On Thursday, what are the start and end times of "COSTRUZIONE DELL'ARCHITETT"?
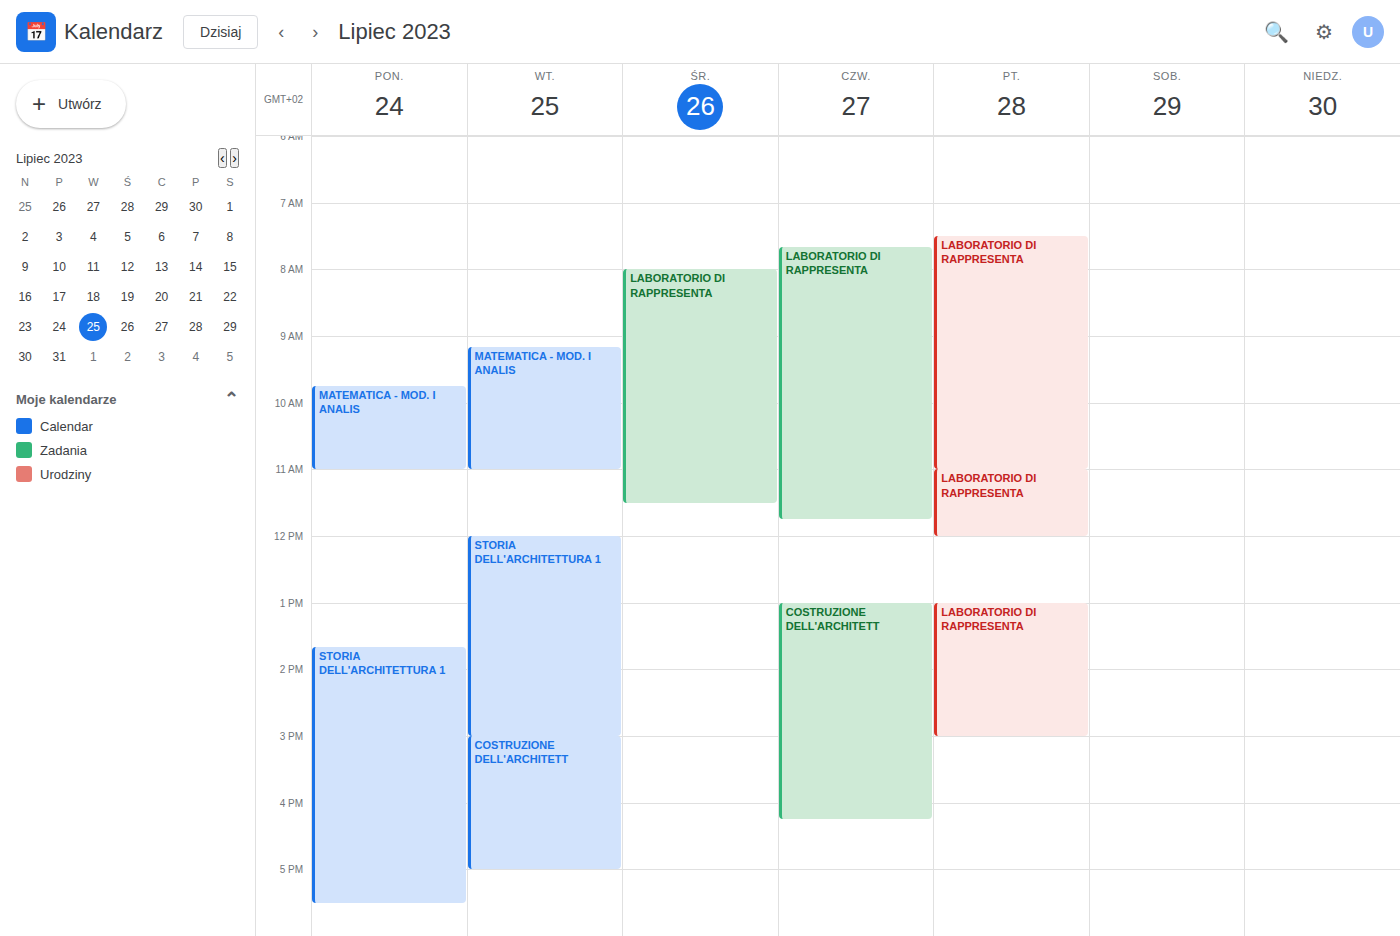
1:00 PM to 4:15 PM